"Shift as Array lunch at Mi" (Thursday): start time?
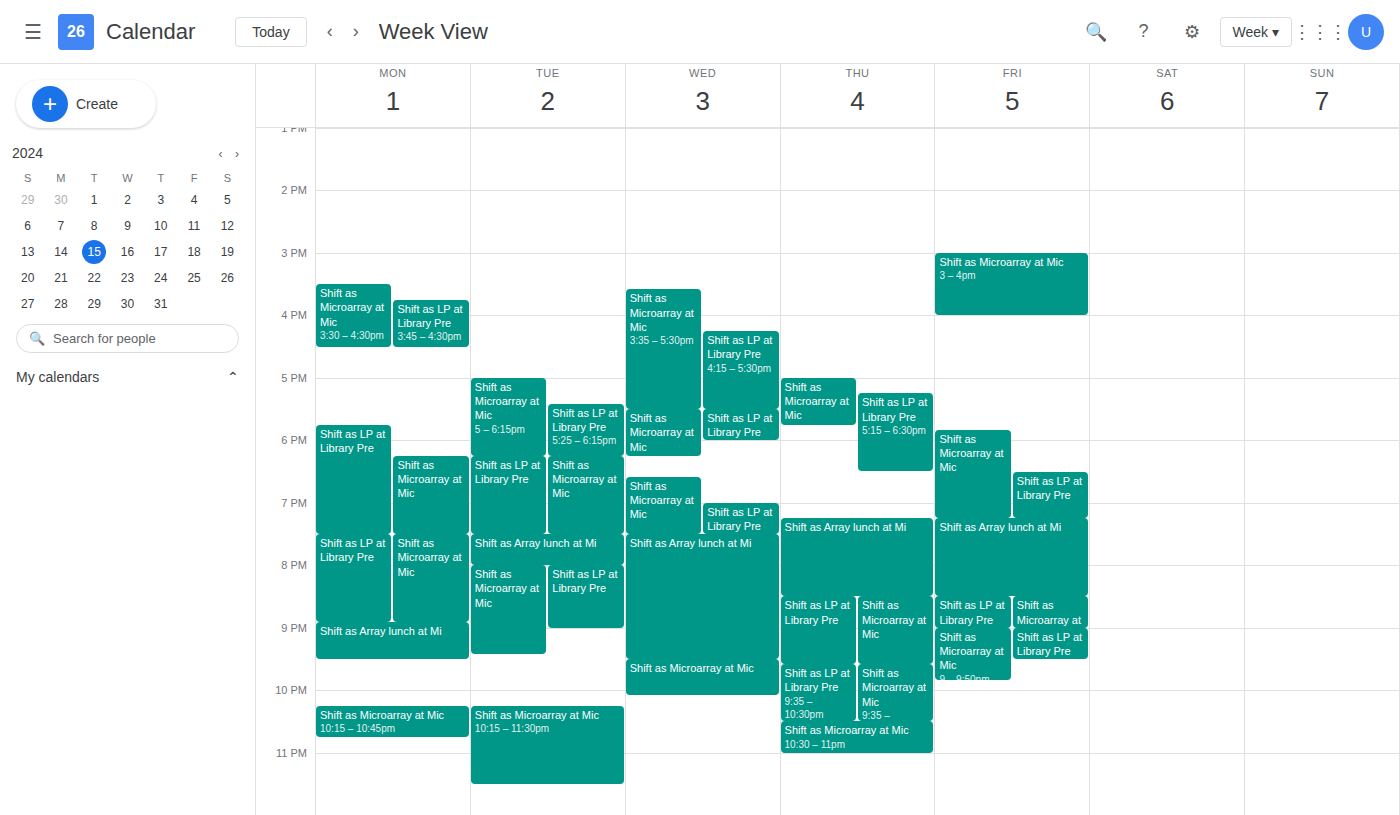
7:15 PM